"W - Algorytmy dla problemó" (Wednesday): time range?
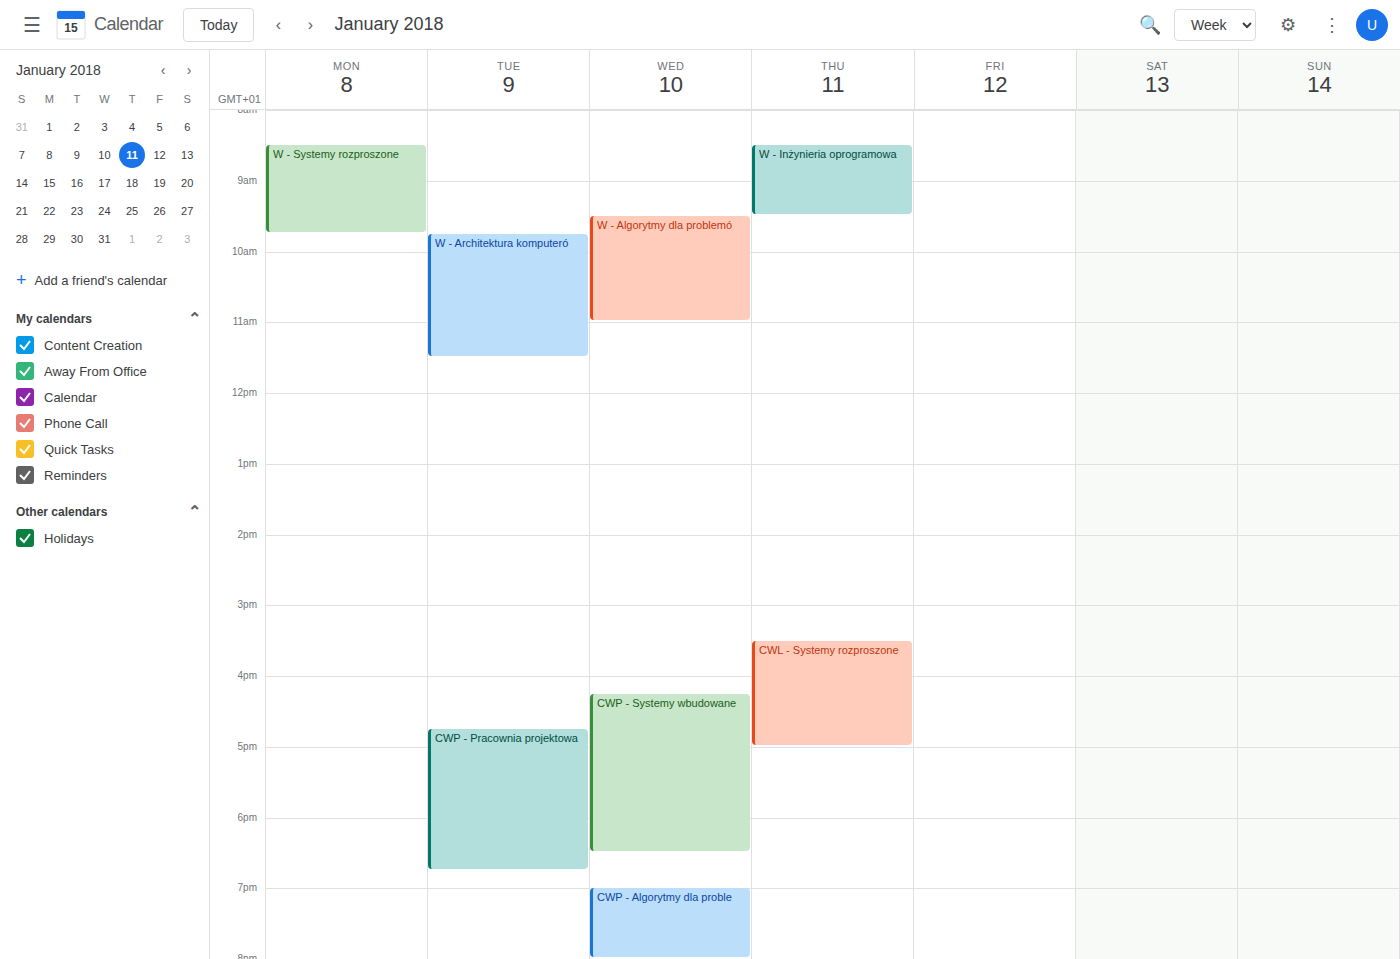
9:30 AM to 11:00 AM